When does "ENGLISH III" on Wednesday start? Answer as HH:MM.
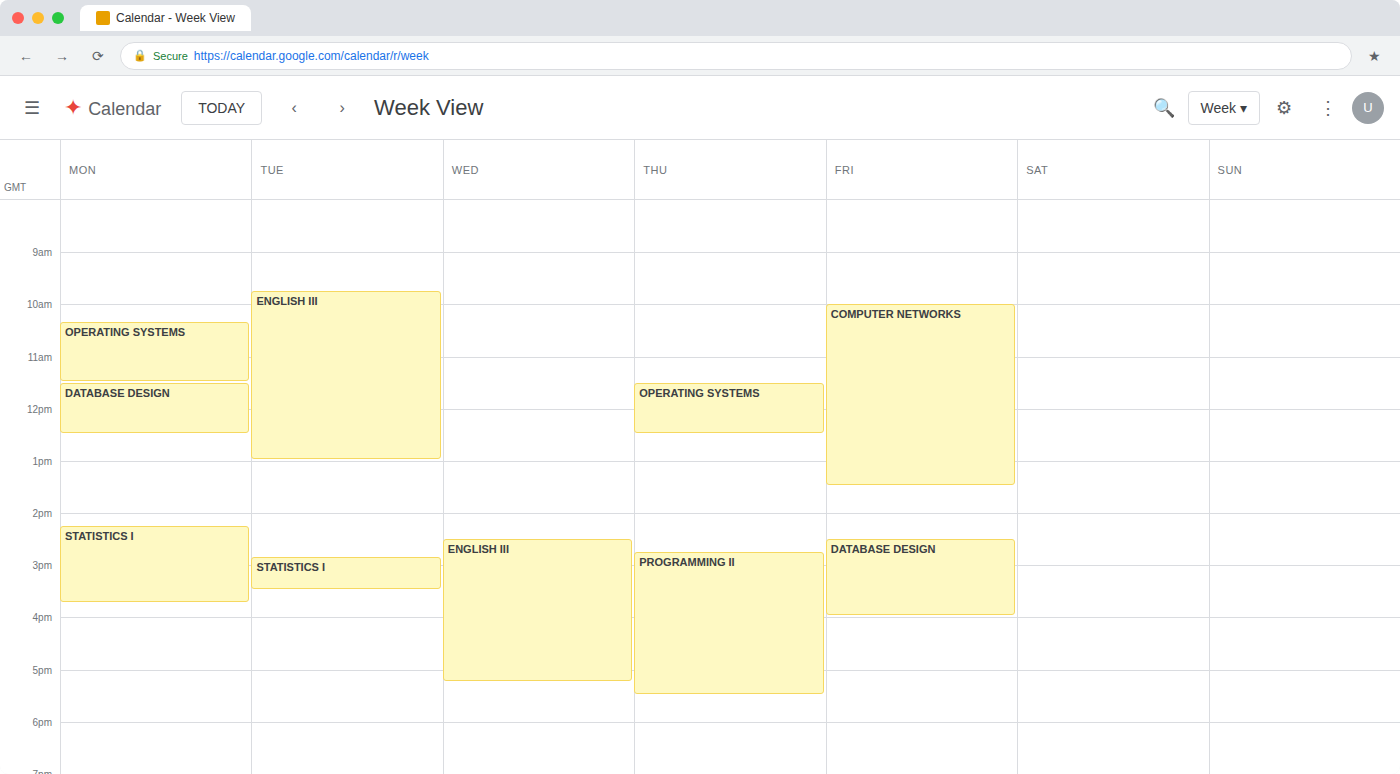
14:30